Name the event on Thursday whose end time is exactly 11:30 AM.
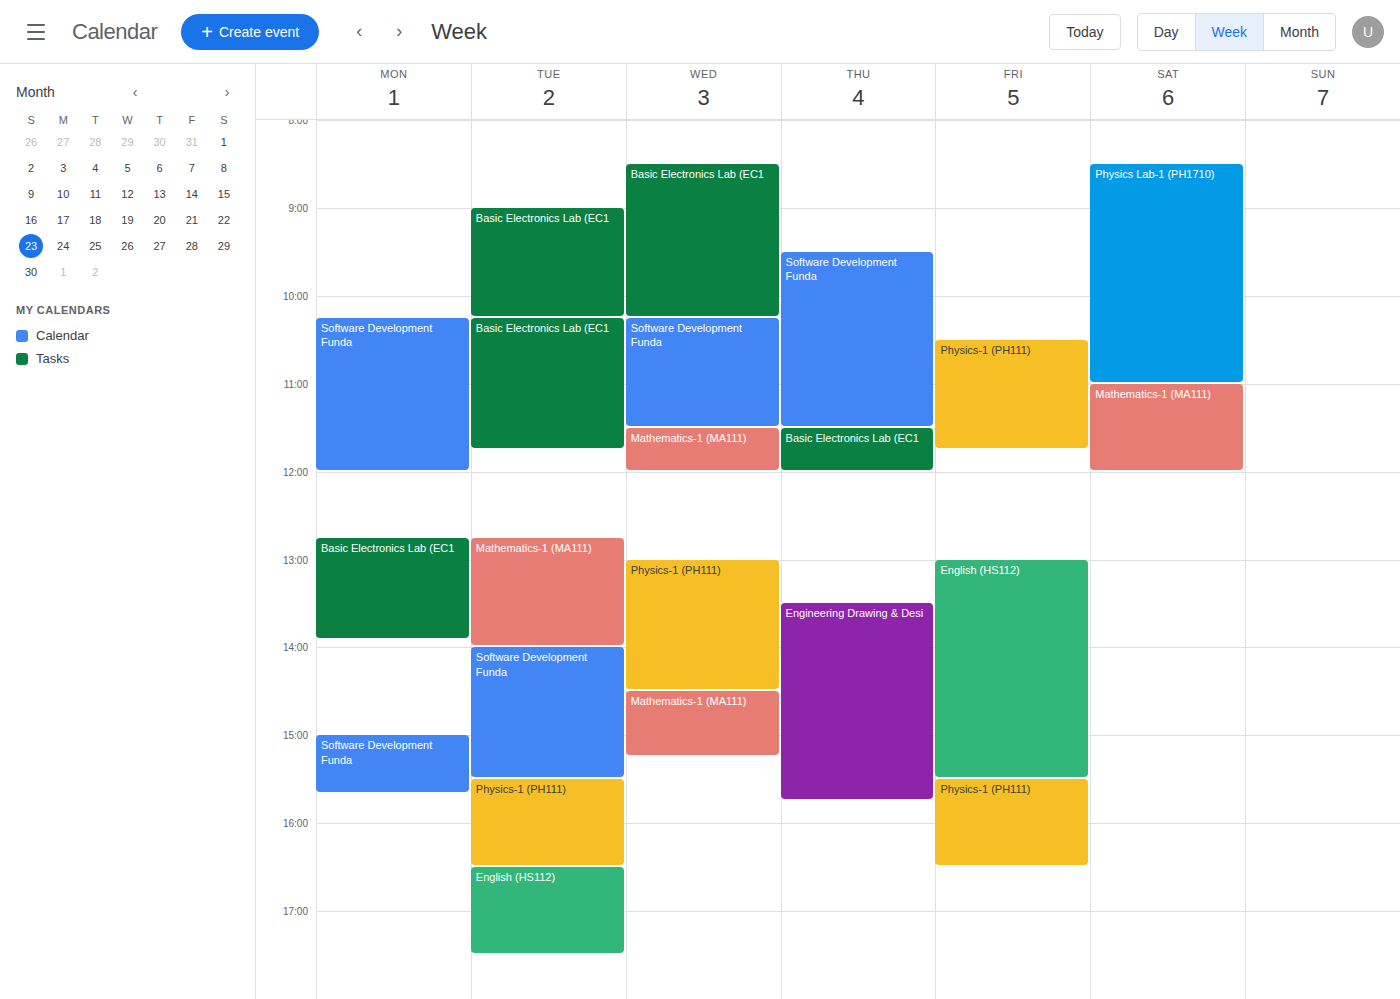
"Software Development Funda"